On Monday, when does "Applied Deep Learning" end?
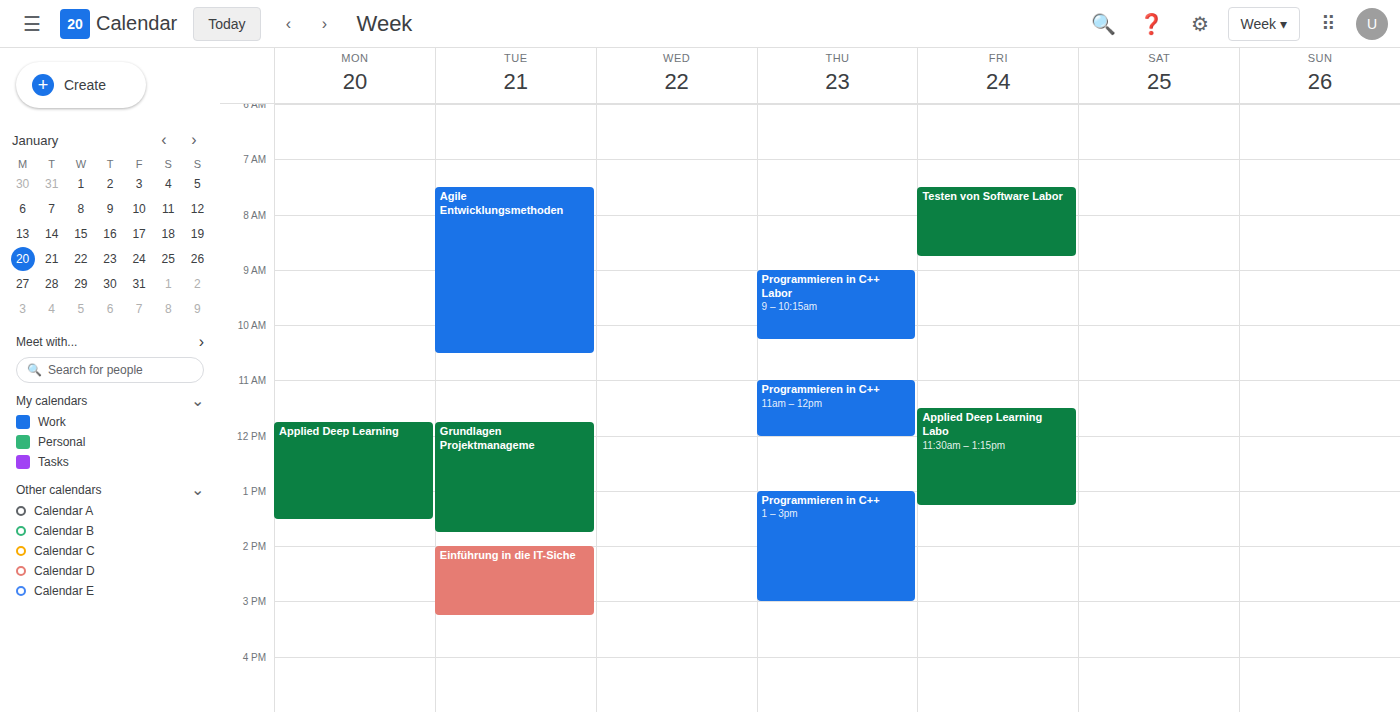
1:30 PM